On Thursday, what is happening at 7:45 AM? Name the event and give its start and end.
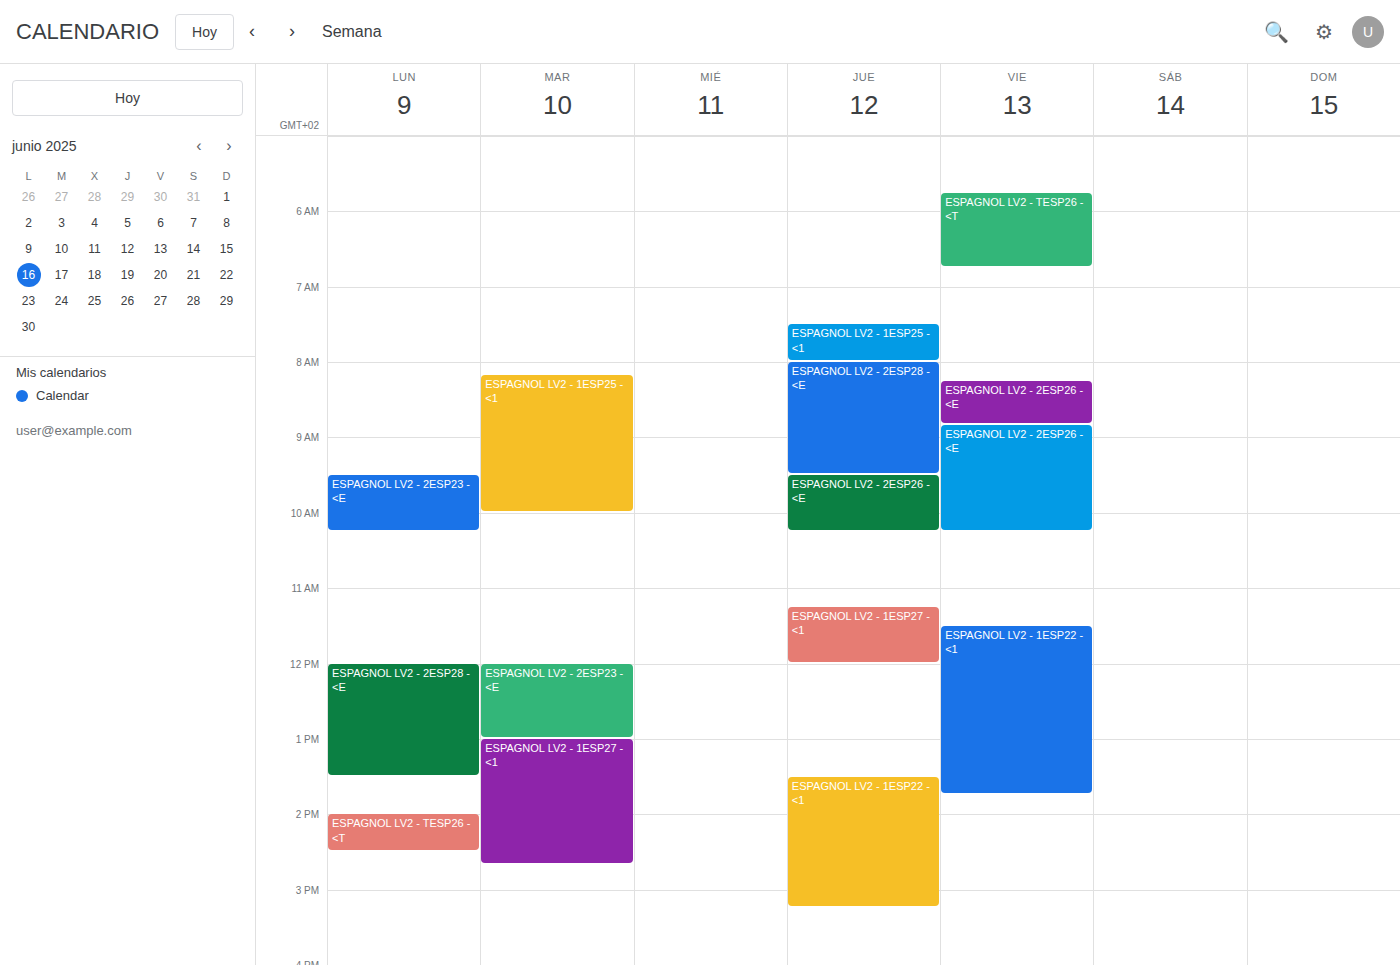
"ESPAGNOL LV2 - 1ESP25 - <1", 7:30 AM to 8:00 AM